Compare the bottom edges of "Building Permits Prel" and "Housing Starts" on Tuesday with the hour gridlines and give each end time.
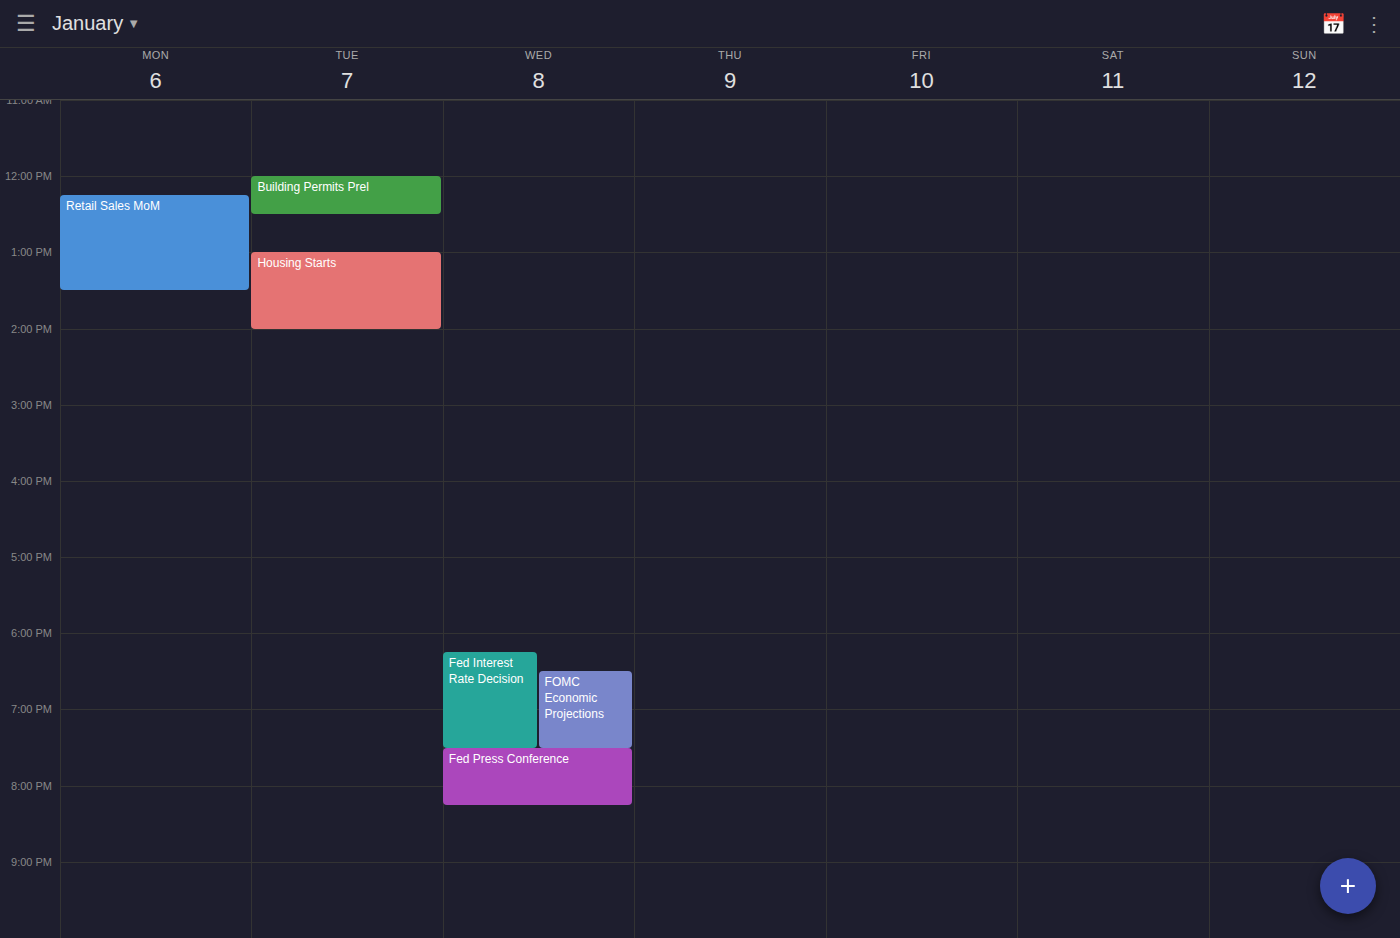
"Building Permits Prel": 12:30, halfway between the 12:00 and 13:00 lines. "Housing Starts": 14:00, exactly on the 14:00 line.